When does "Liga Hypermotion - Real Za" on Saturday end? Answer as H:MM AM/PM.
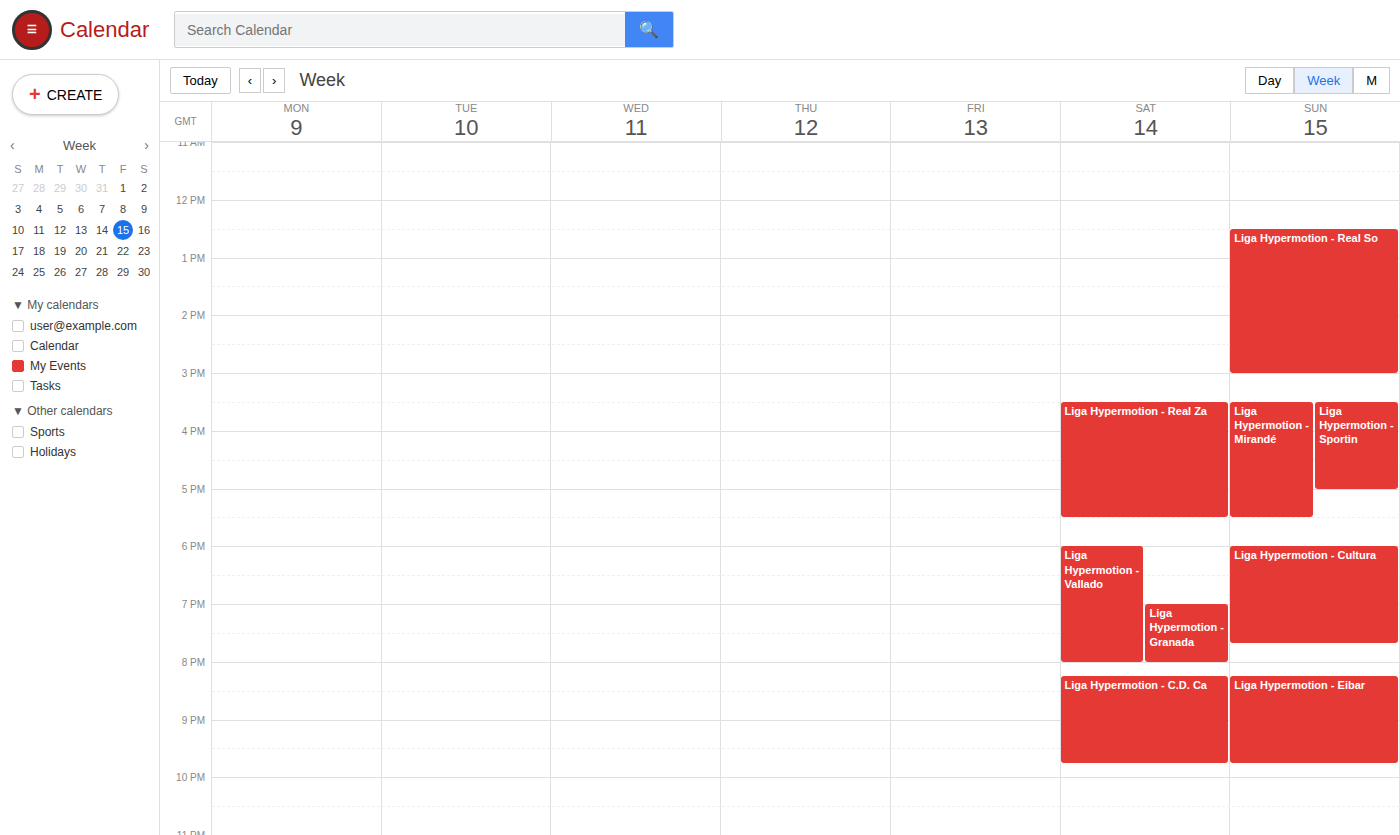
5:30 PM